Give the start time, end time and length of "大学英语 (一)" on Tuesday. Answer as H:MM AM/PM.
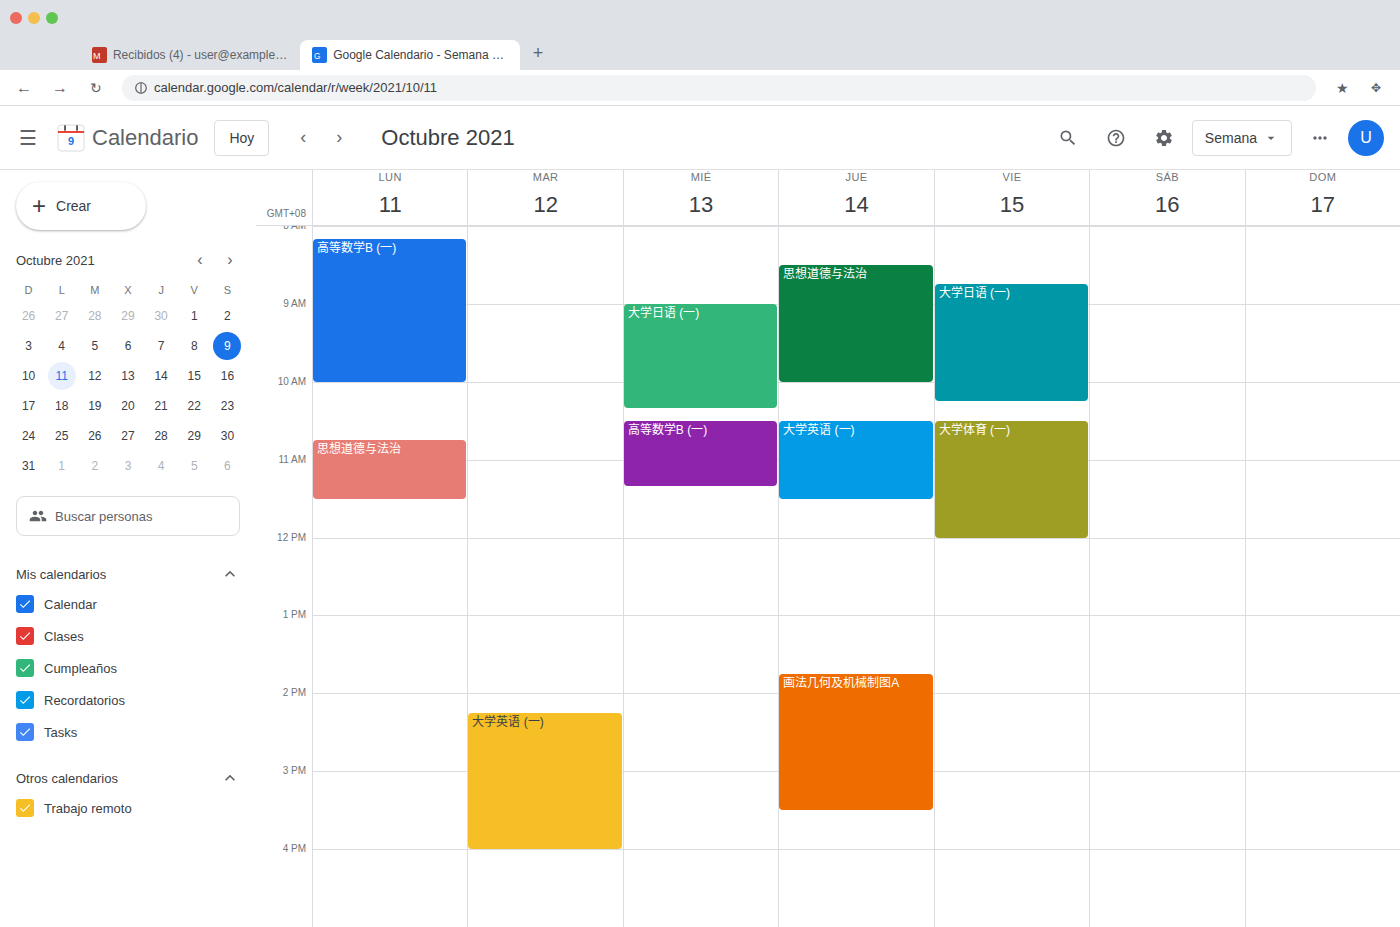
2:15 PM to 4:00 PM, 1 hour 45 minutes